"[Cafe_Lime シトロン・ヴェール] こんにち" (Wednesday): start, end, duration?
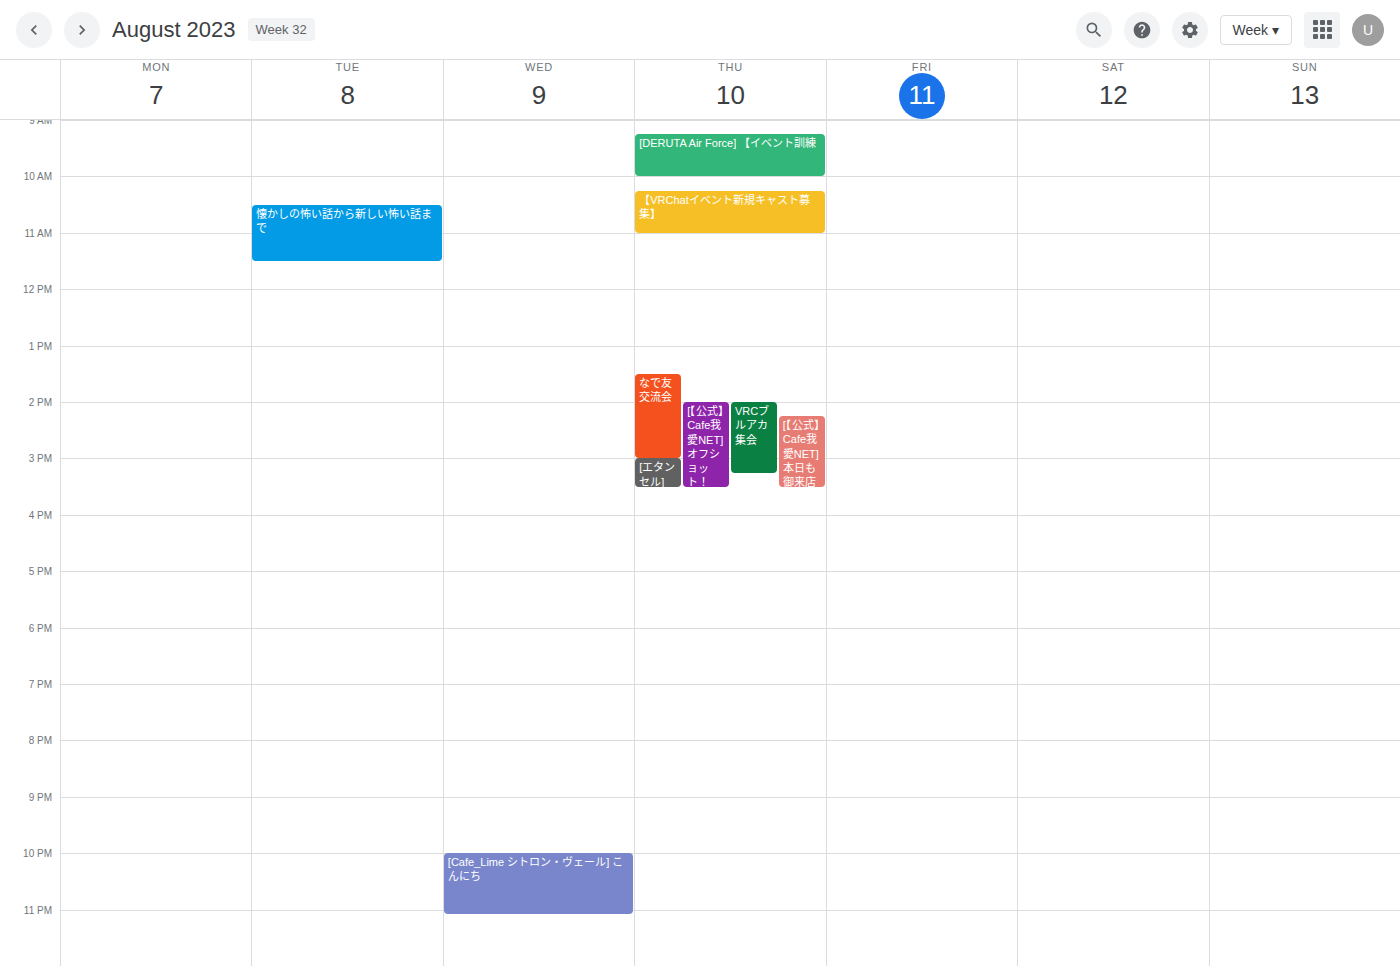
10:00 PM to 11:05 PM, 1 hour 5 minutes